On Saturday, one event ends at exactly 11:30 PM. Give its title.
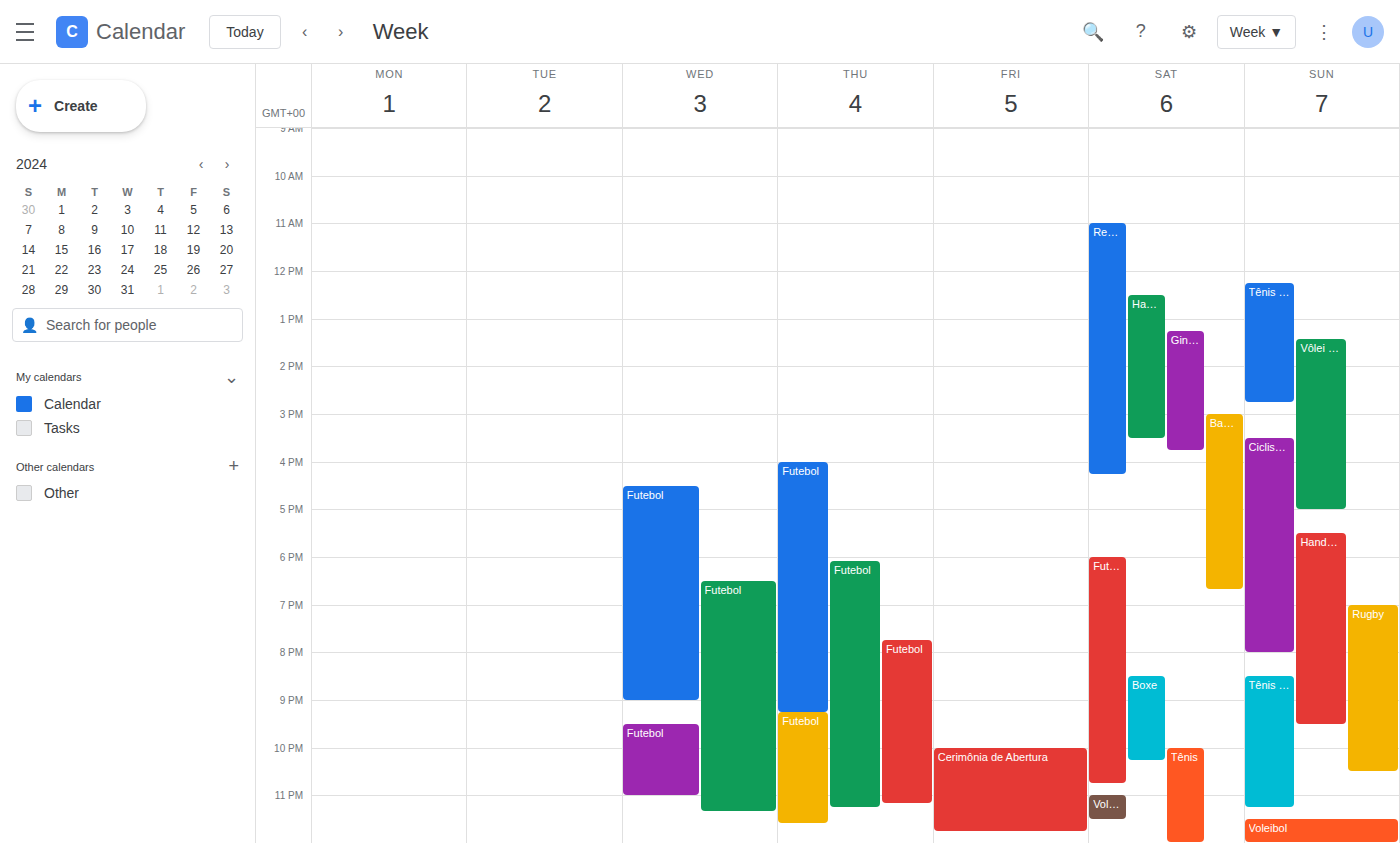
"Voleibol"